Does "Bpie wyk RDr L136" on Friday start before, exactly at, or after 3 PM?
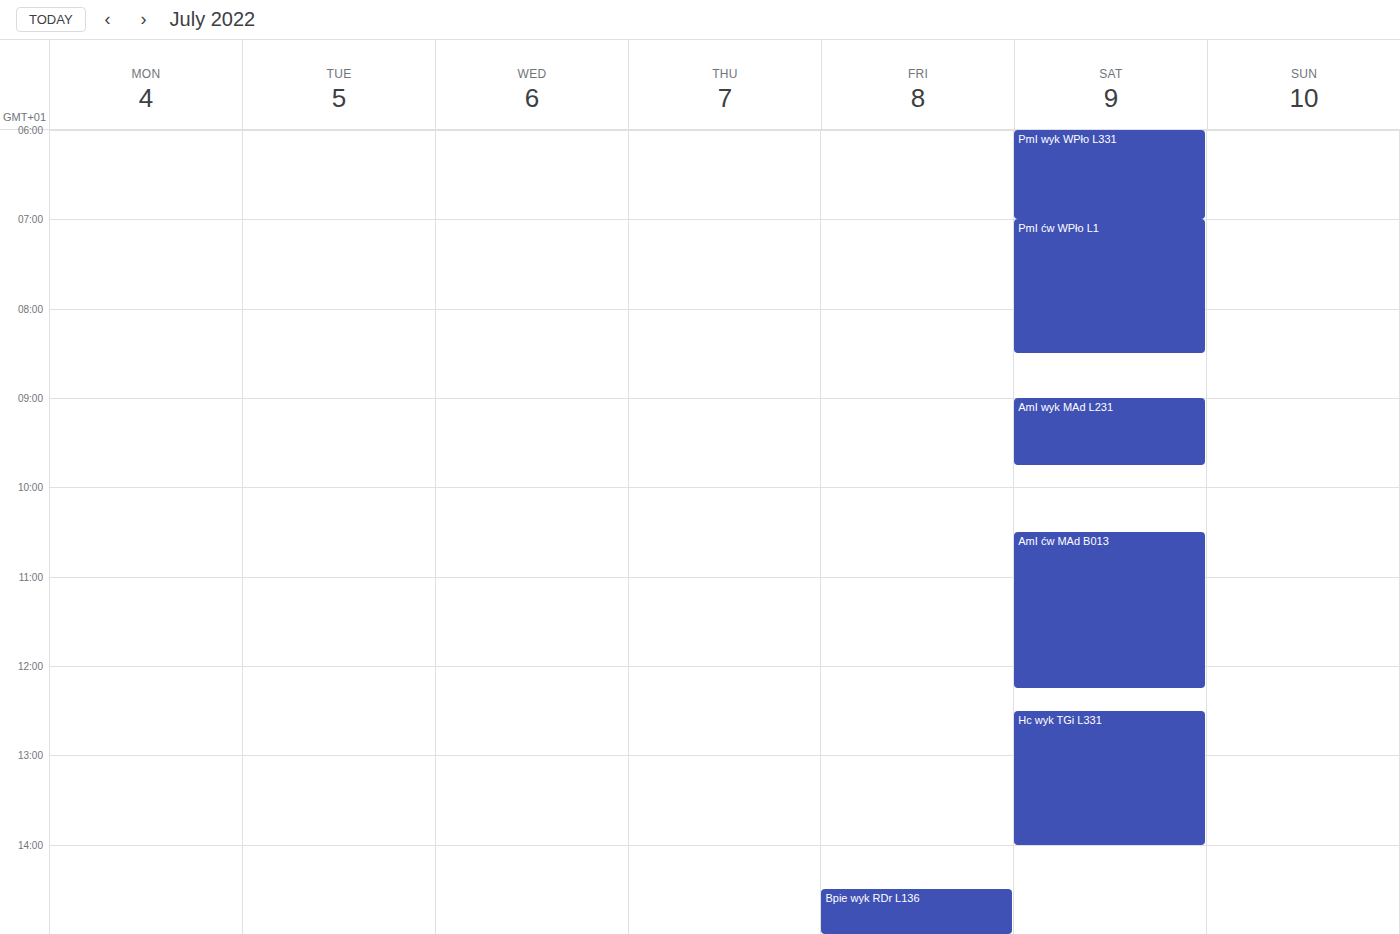
2:30 PM -- before 3 PM, 30 minutes above the 3 PM line.